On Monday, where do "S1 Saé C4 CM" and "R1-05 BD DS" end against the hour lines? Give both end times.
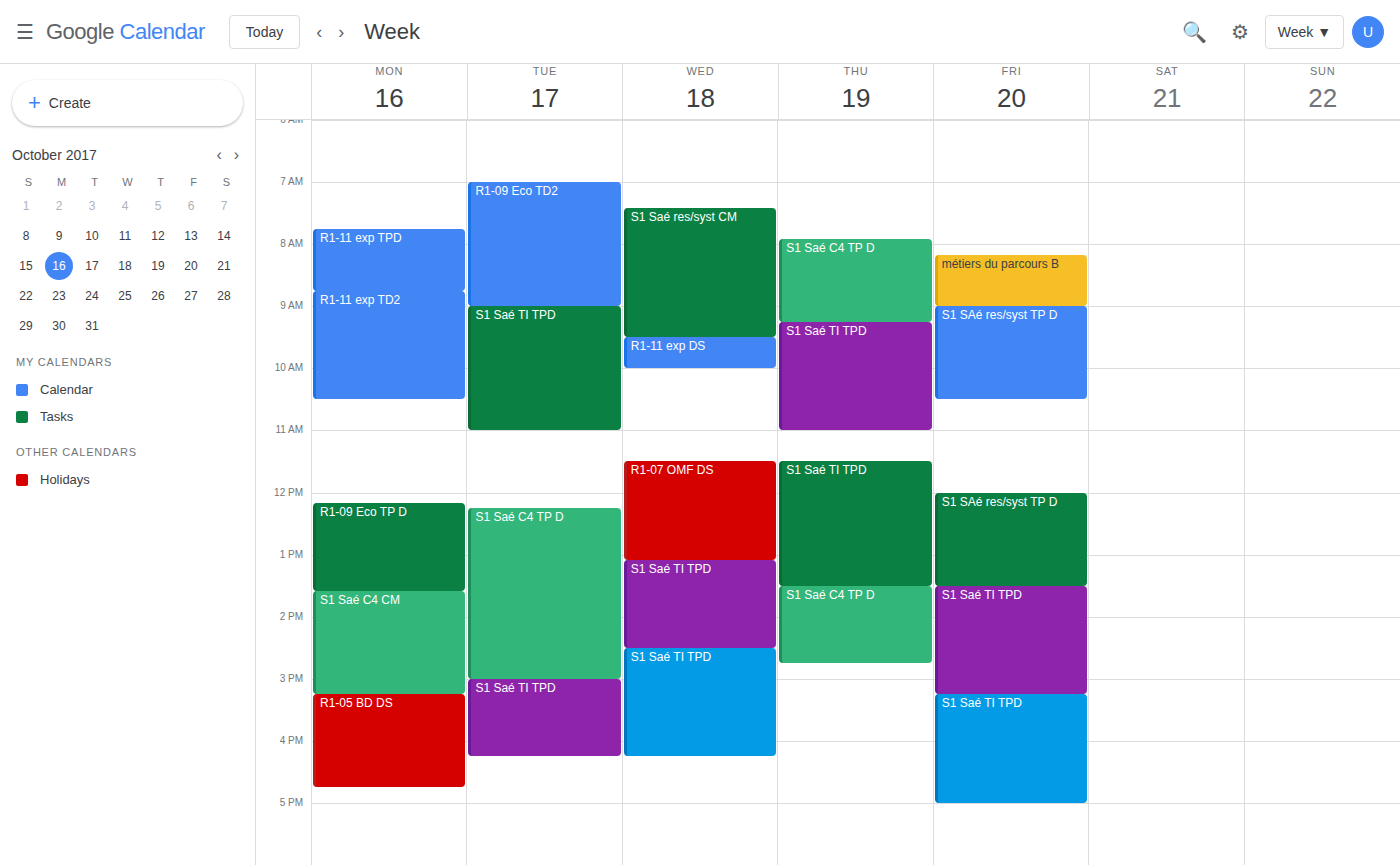
"S1 Saé C4 CM": 3:15 PM, neither: a quarter of the way from the 3 PM line to the 4 PM line. "R1-05 BD DS": 4:45 PM, neither: three quarters of the way from the 4 PM line to the 5 PM line.